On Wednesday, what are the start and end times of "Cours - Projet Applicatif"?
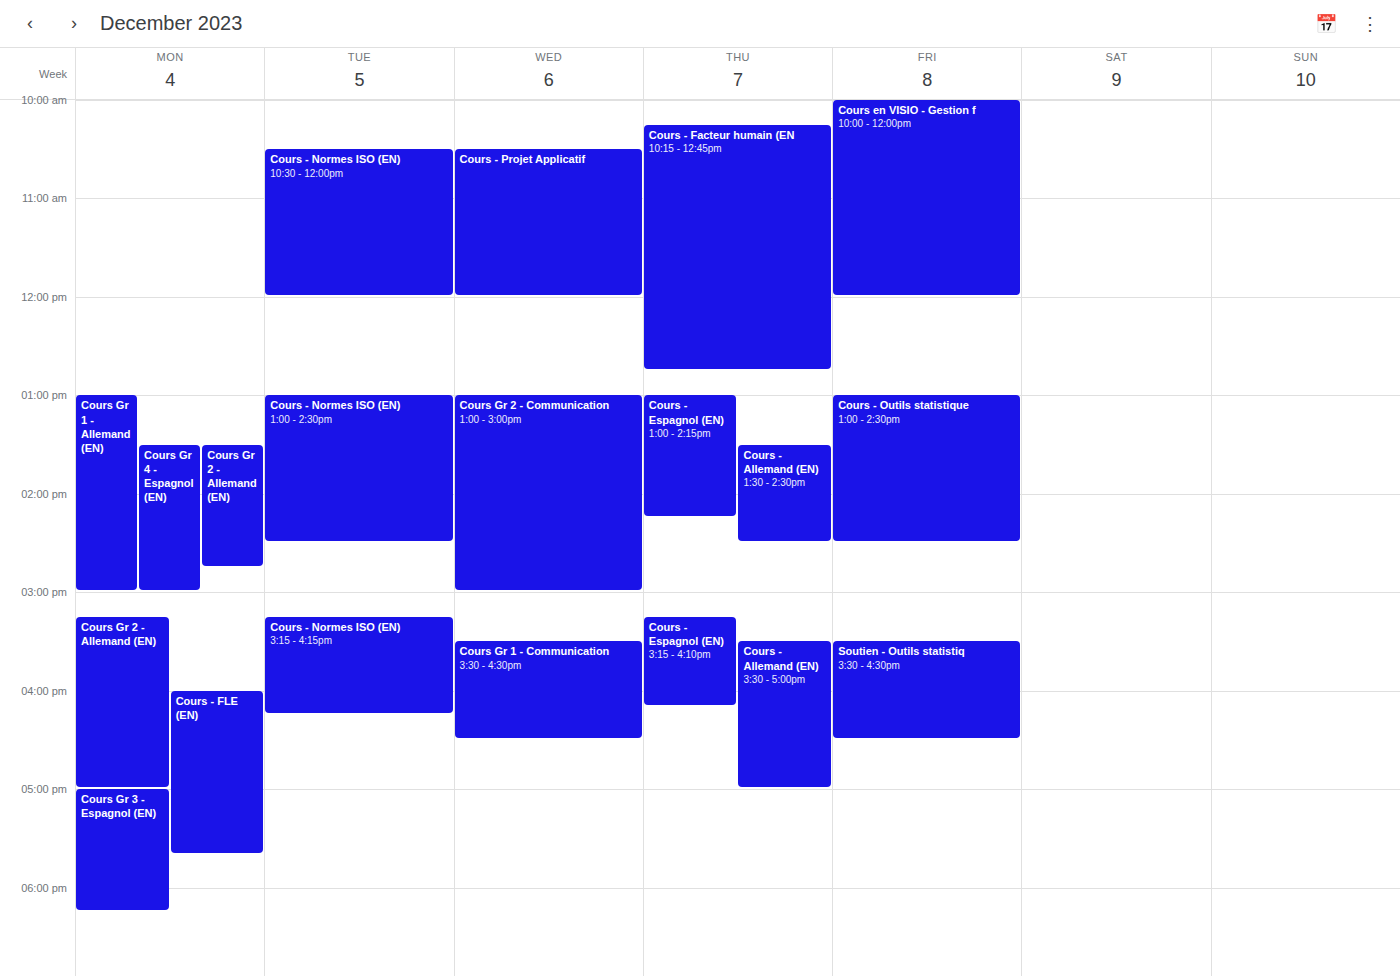
10:30 AM to 12:00 PM